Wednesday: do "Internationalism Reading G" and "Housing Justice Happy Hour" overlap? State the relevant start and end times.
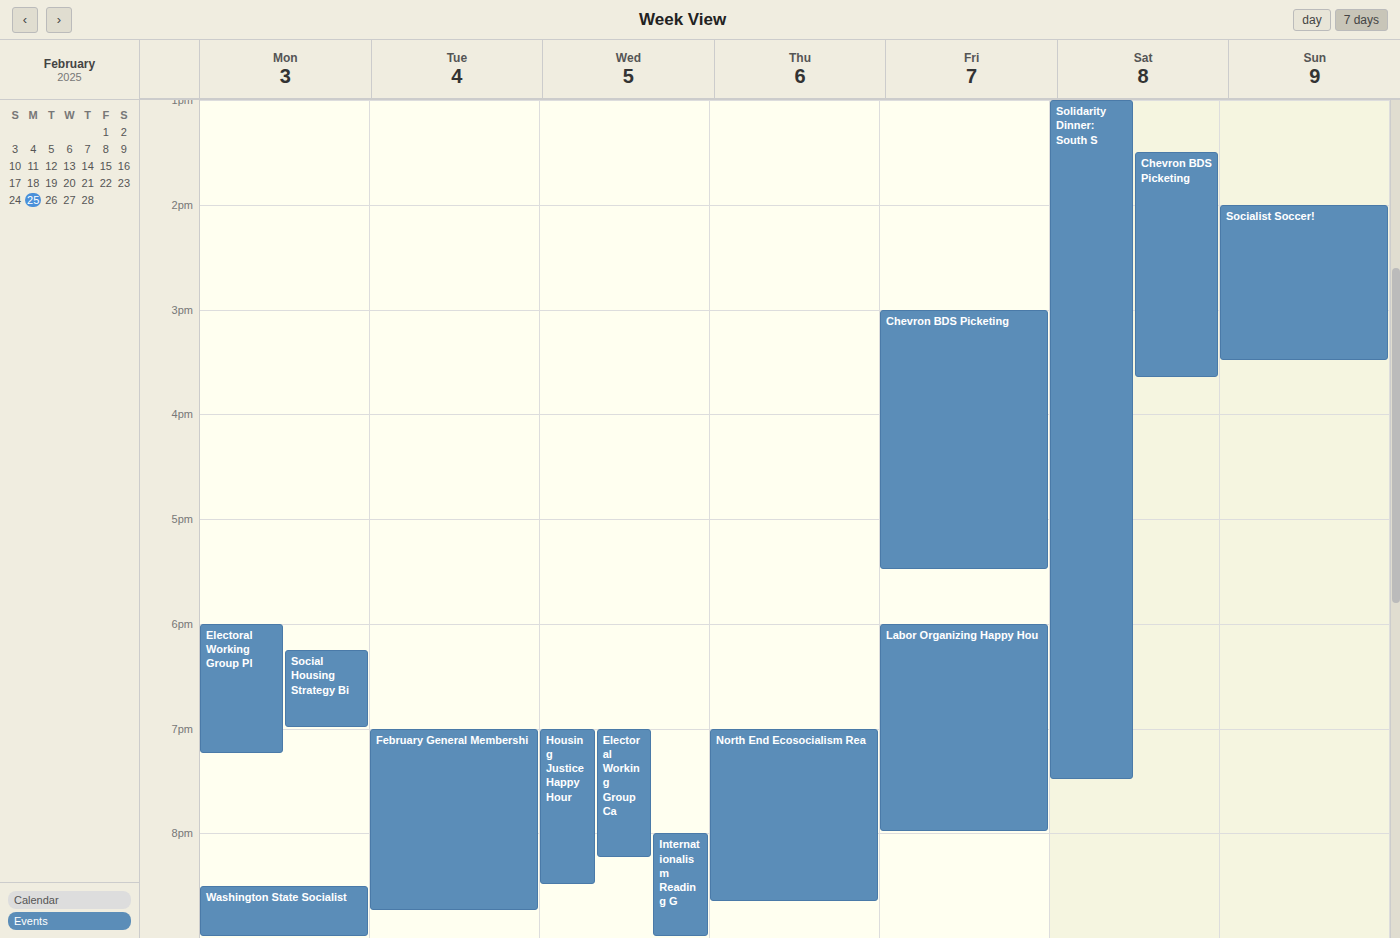
"Internationalism Reading G" starts at 8:00 PM, before "Housing Justice Happy Hour" ends at 8:30 PM -- they overlap.